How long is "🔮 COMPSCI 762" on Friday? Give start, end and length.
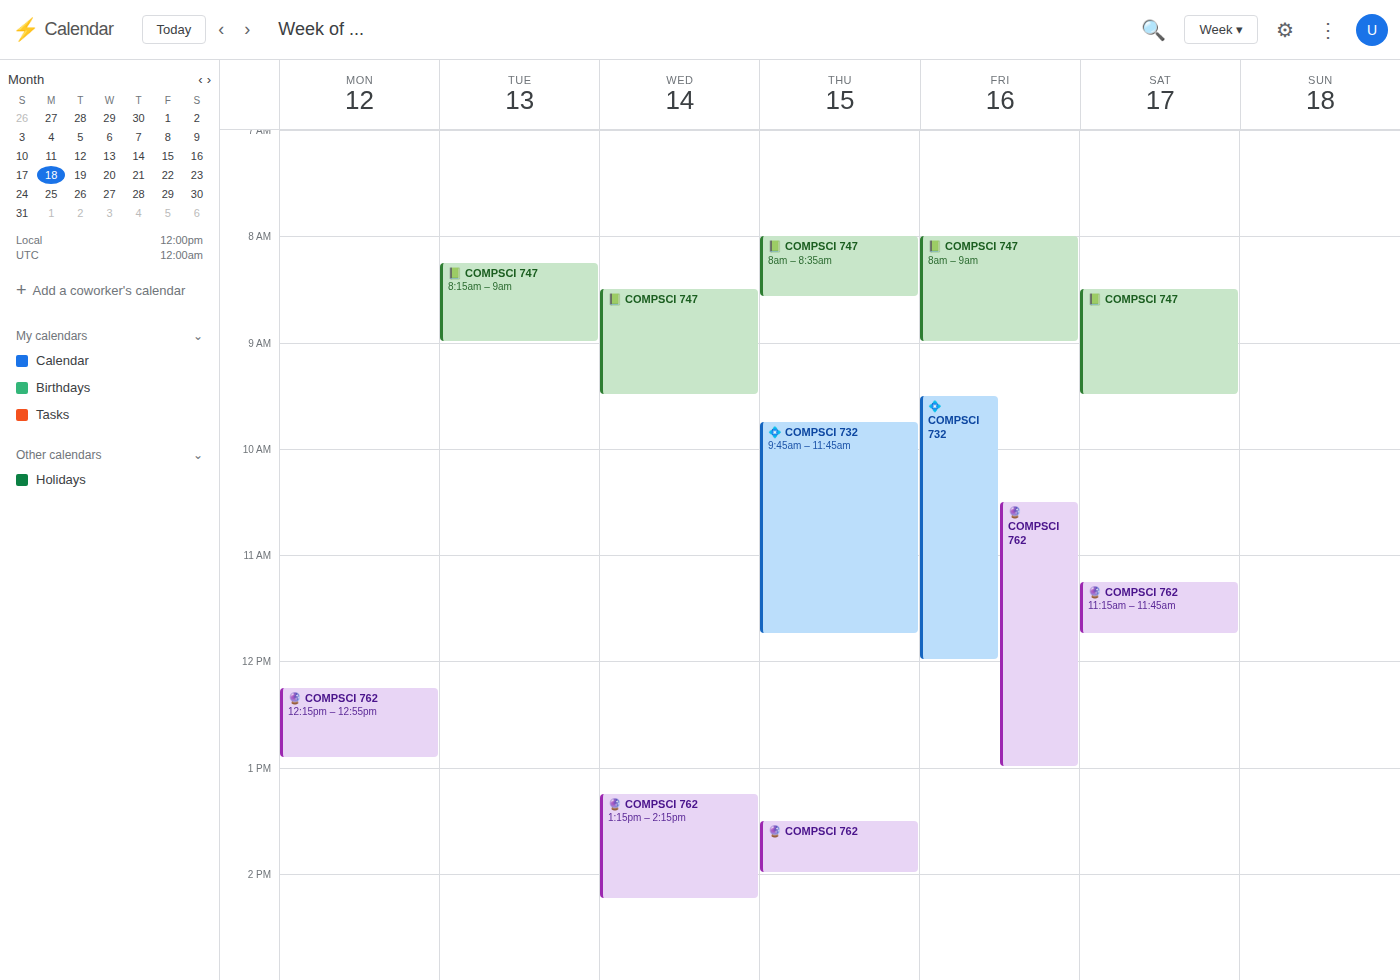
10:30 AM to 1:00 PM, 2 hours 30 minutes